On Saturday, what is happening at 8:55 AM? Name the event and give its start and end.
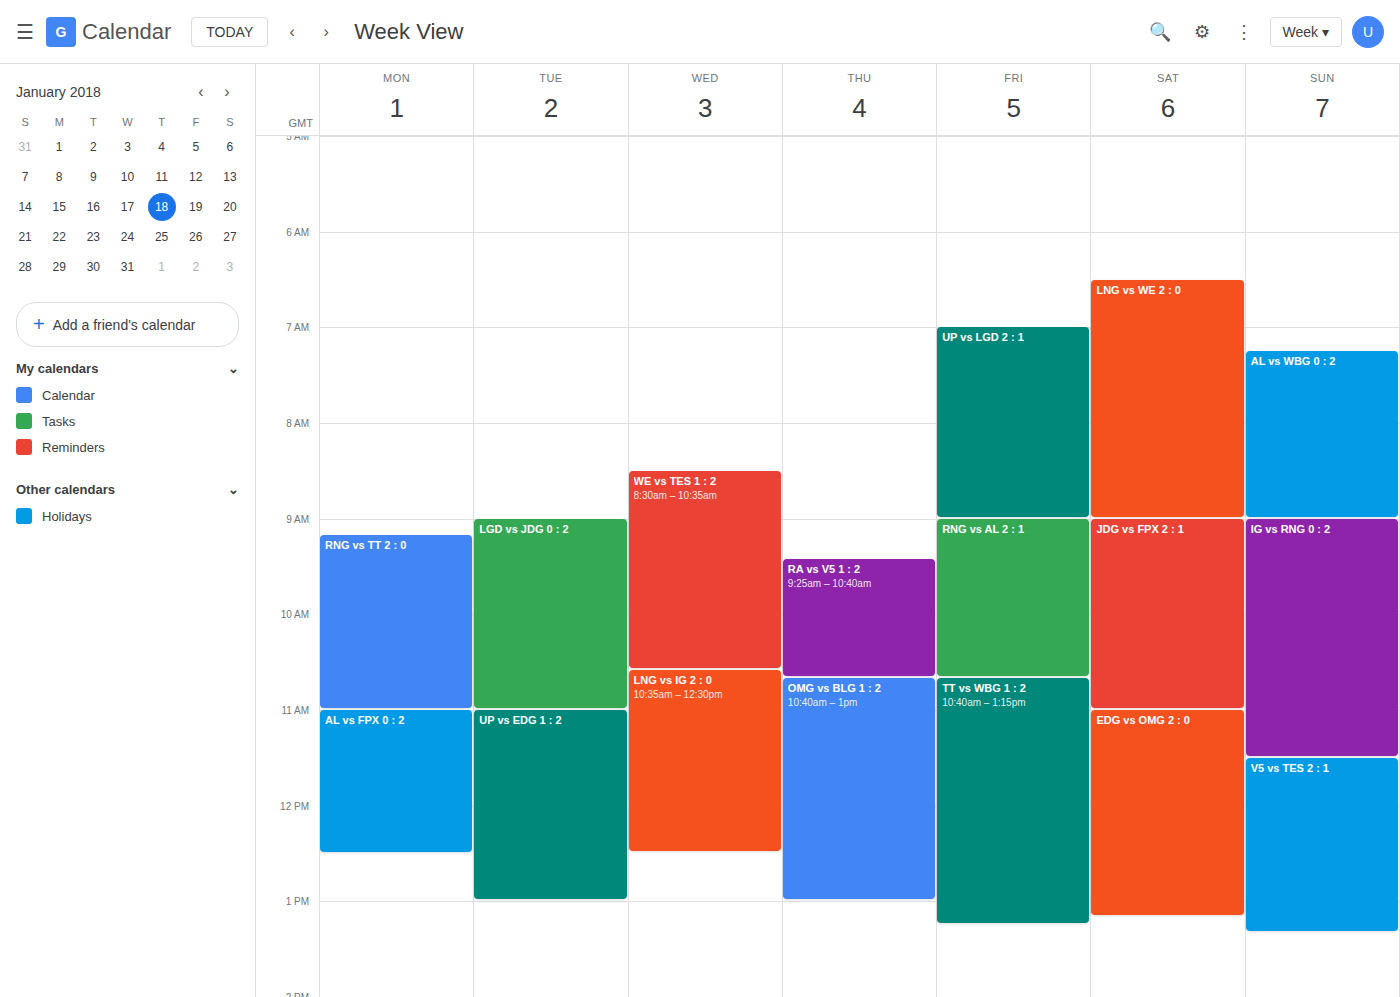
"LNG vs WE 2 : 0", 6:30 AM to 9:00 AM